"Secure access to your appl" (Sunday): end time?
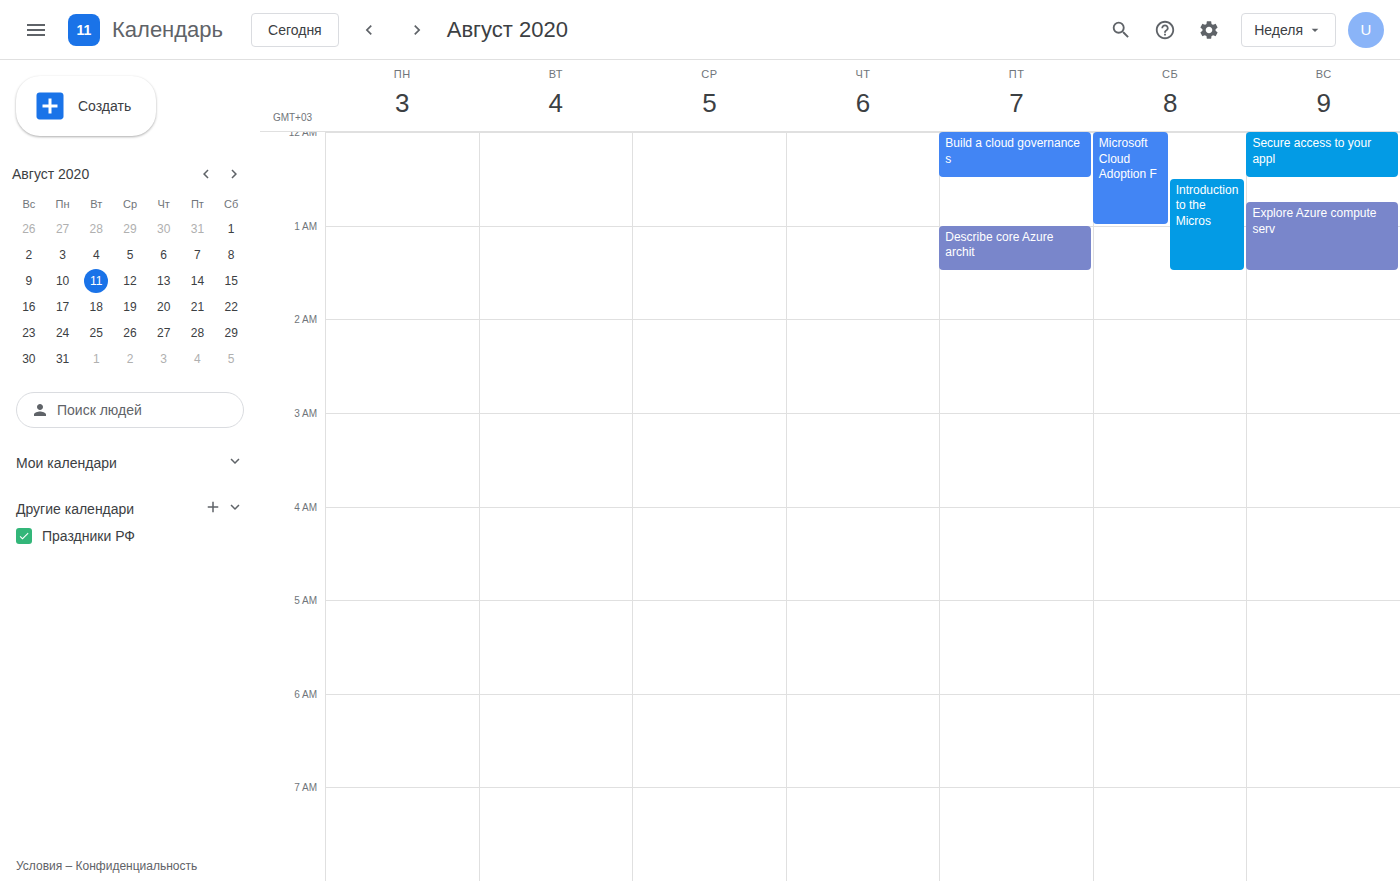
12:30 AM